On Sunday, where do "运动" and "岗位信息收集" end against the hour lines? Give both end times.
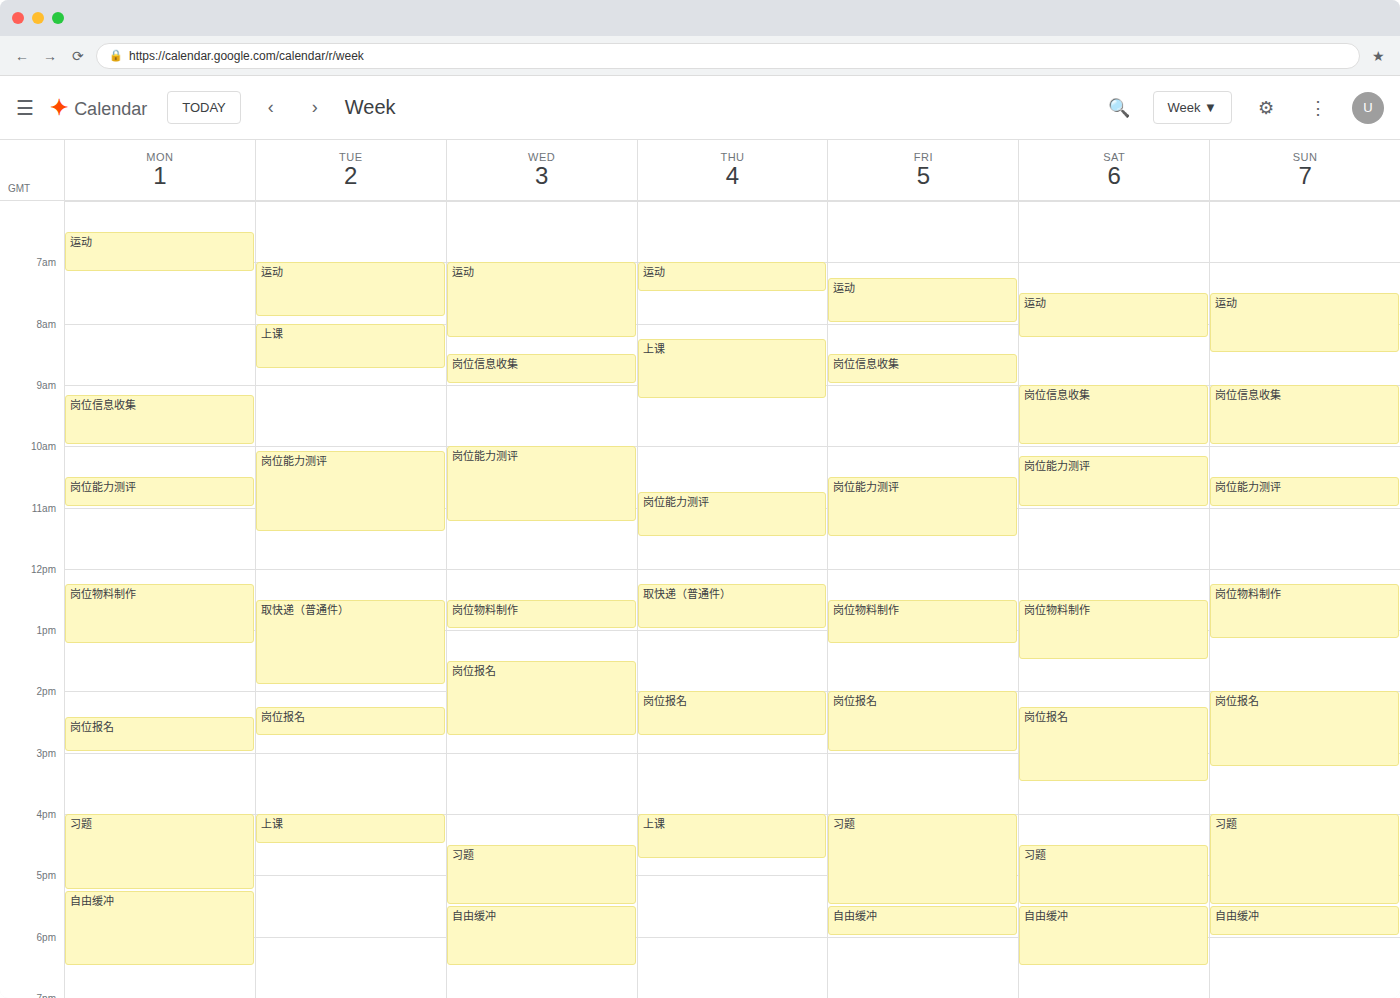
"运动": 8:30 AM, halfway between the 8 AM and 9 AM lines. "岗位信息收集": 10:00 AM, exactly on the 10 AM line.